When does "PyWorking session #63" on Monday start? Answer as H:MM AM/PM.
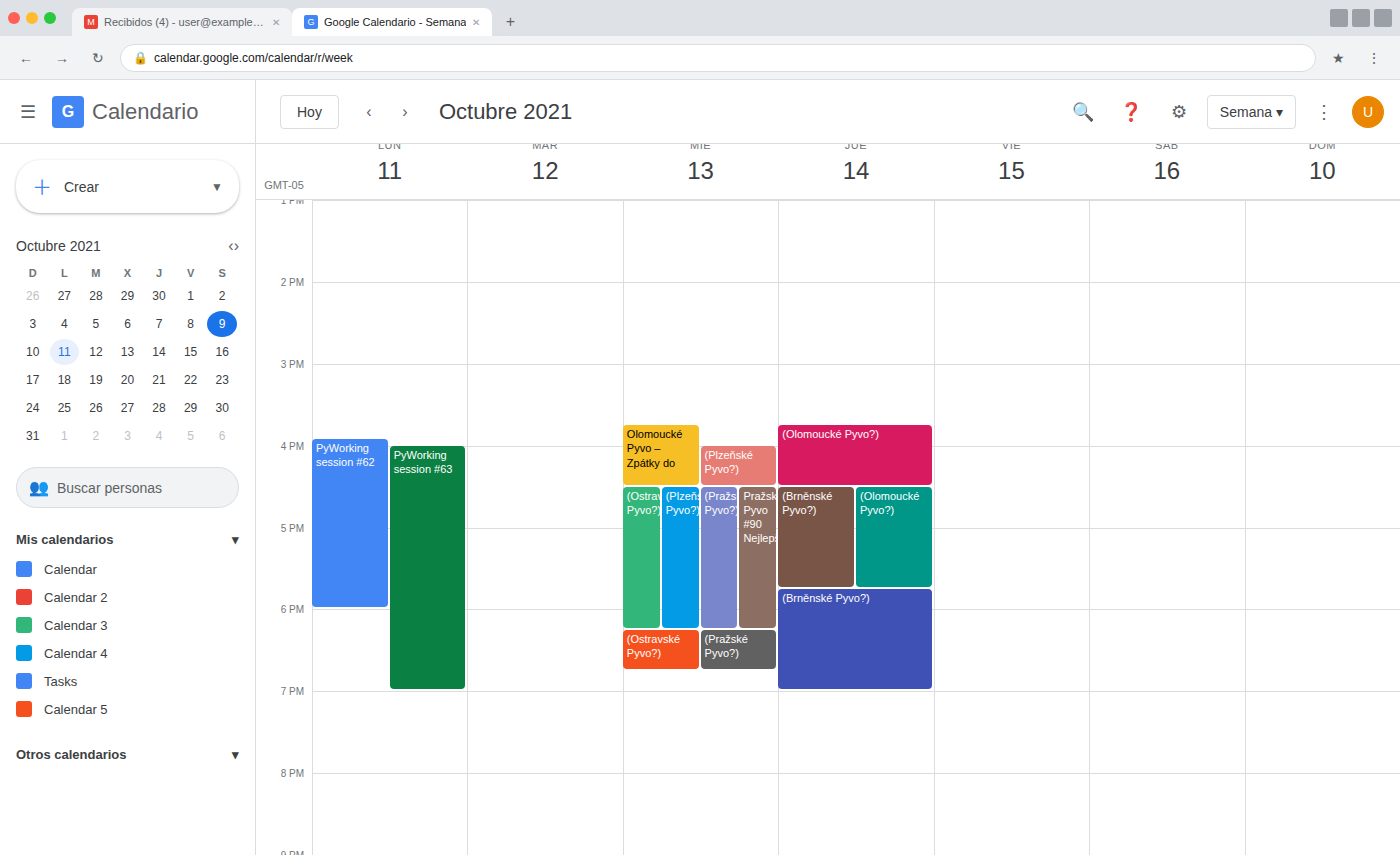
4:00 PM